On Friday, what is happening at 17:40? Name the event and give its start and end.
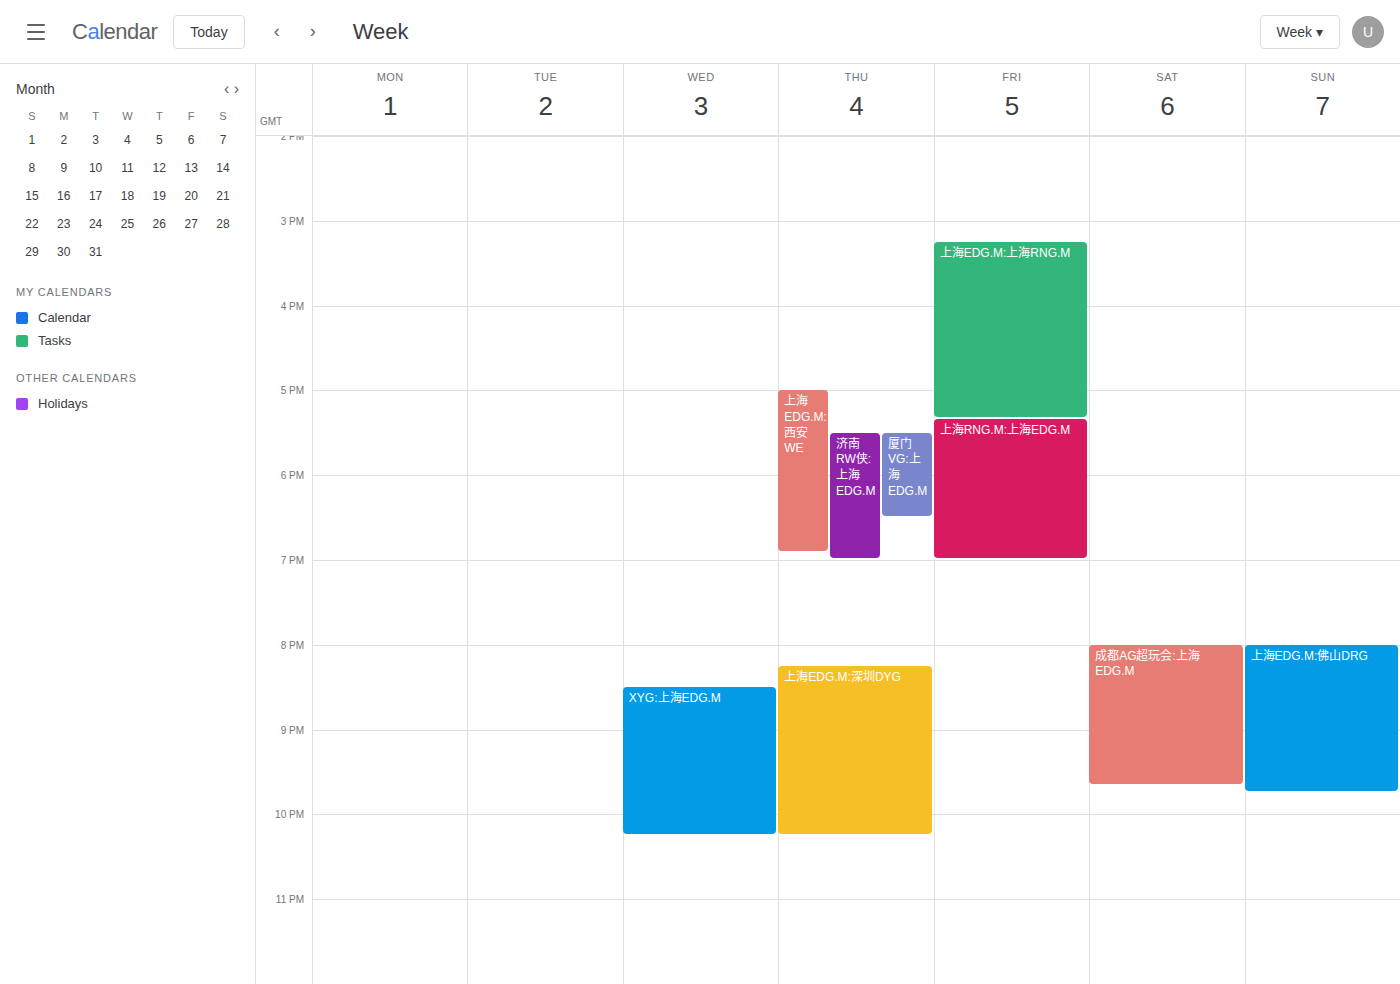
"上海RNG.M:上海EDG.M", 17:20 to 19:00